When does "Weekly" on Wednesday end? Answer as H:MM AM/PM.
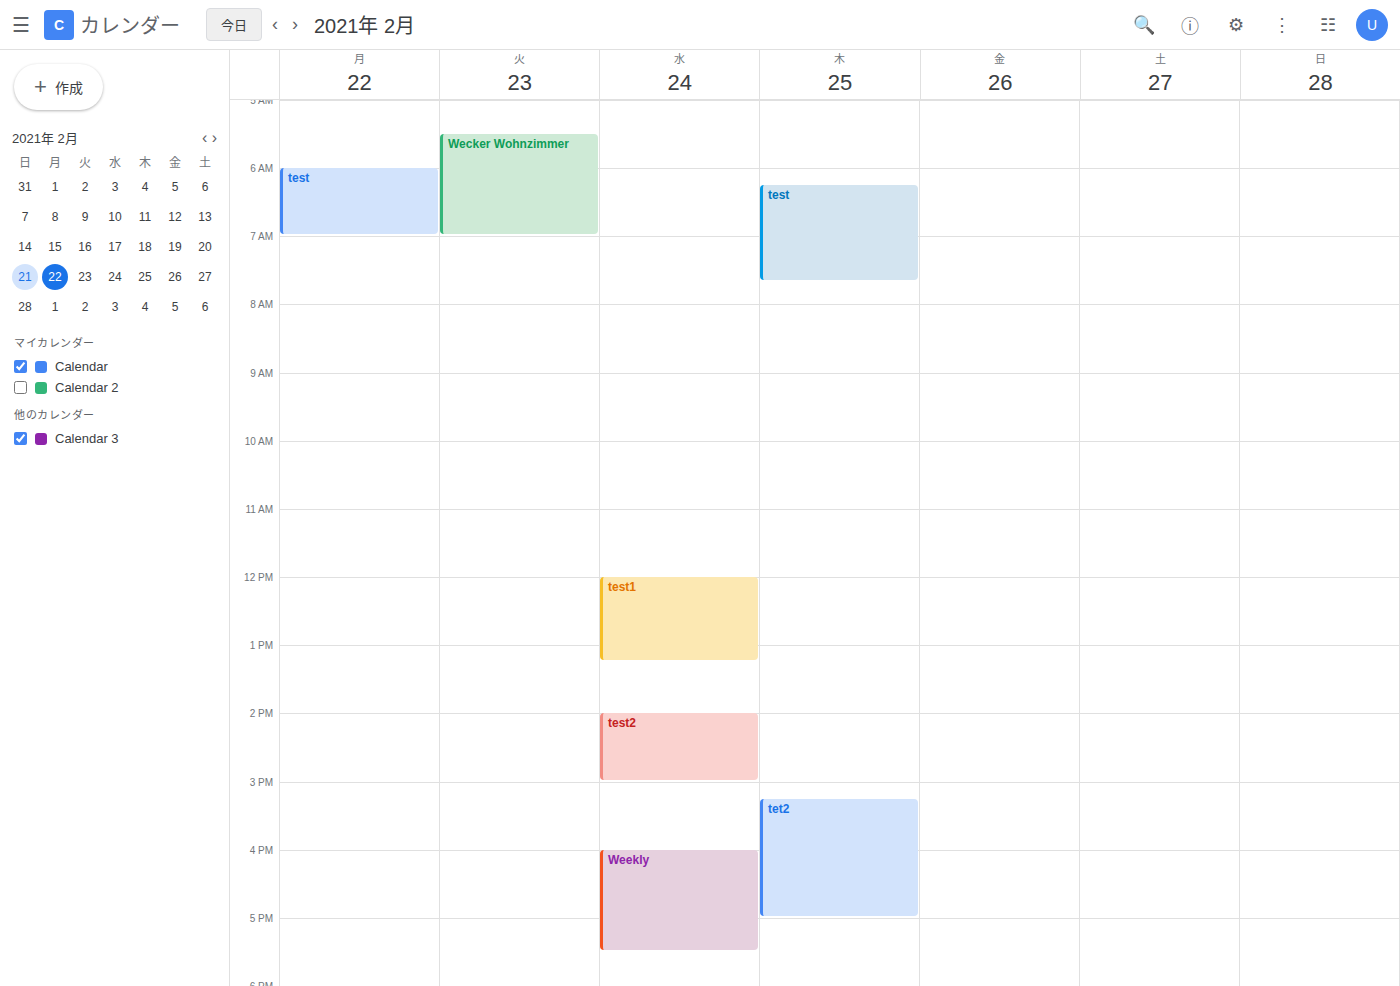
5:30 PM